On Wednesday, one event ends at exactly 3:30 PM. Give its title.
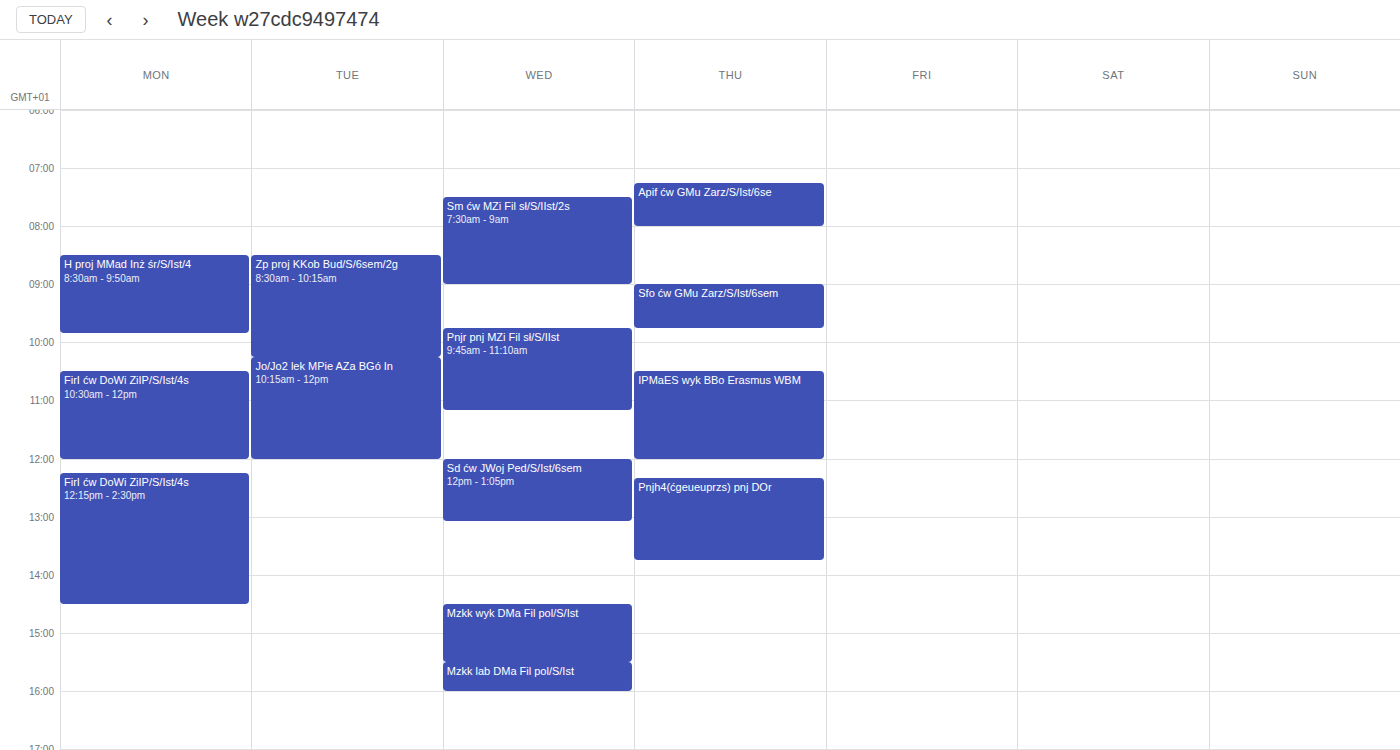
"Mzkk wyk DMa Fil pol/S/Ist"